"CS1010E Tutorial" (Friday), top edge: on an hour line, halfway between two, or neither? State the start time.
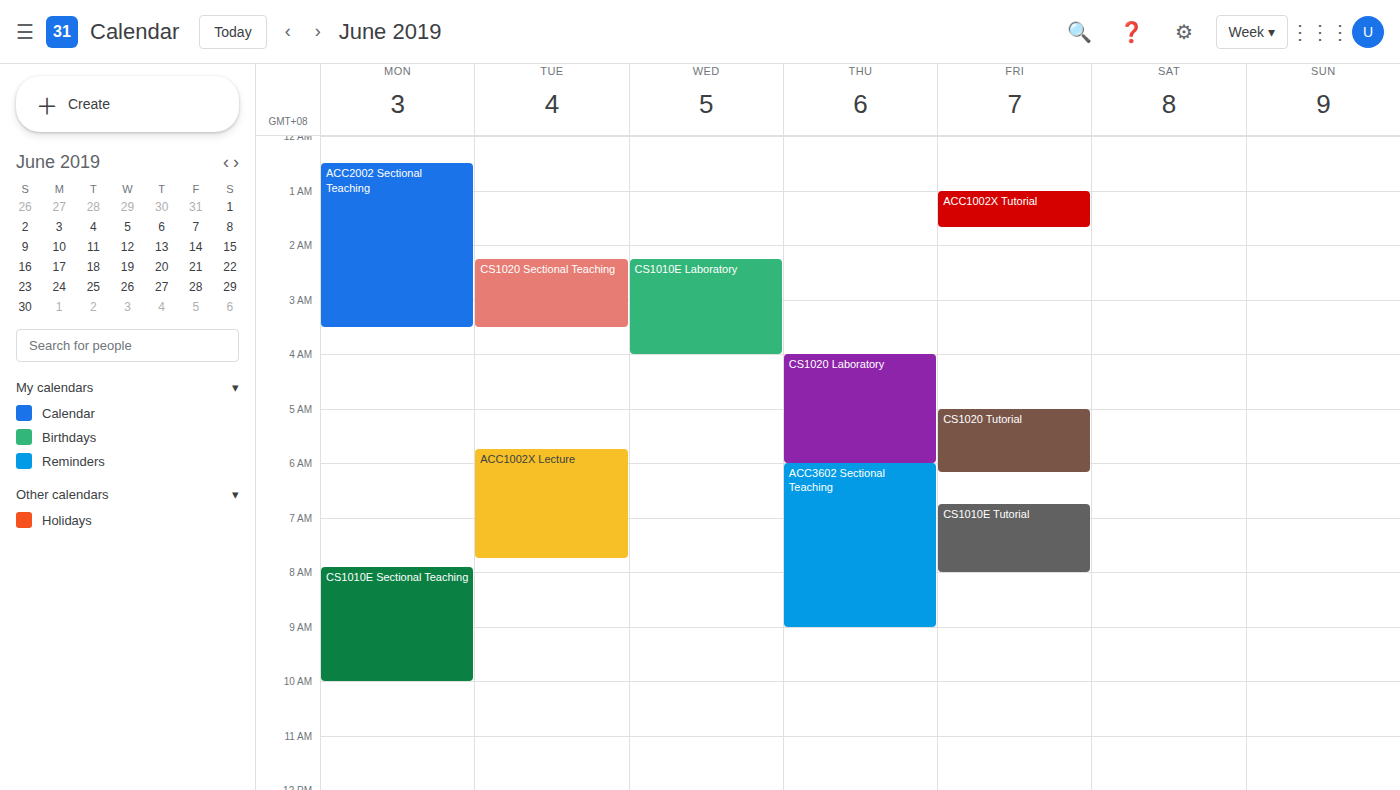
6:45 AM -- neither: three quarters of the way from the 6 AM line to the 7 AM line.